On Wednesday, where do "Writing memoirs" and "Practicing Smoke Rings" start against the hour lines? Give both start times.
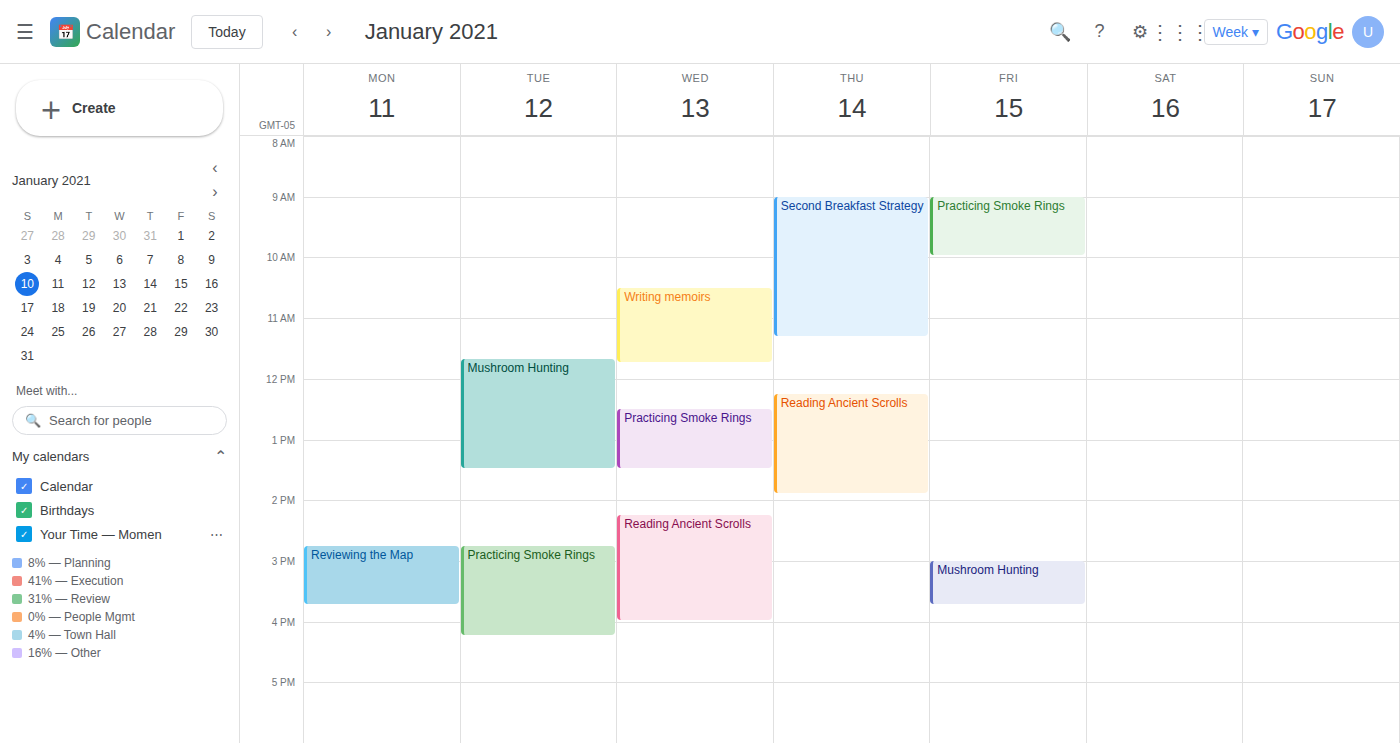
"Writing memoirs": 10:30 AM, halfway between the 10 AM and 11 AM lines. "Practicing Smoke Rings": 12:30 PM, halfway between the 12 PM and 1 PM lines.